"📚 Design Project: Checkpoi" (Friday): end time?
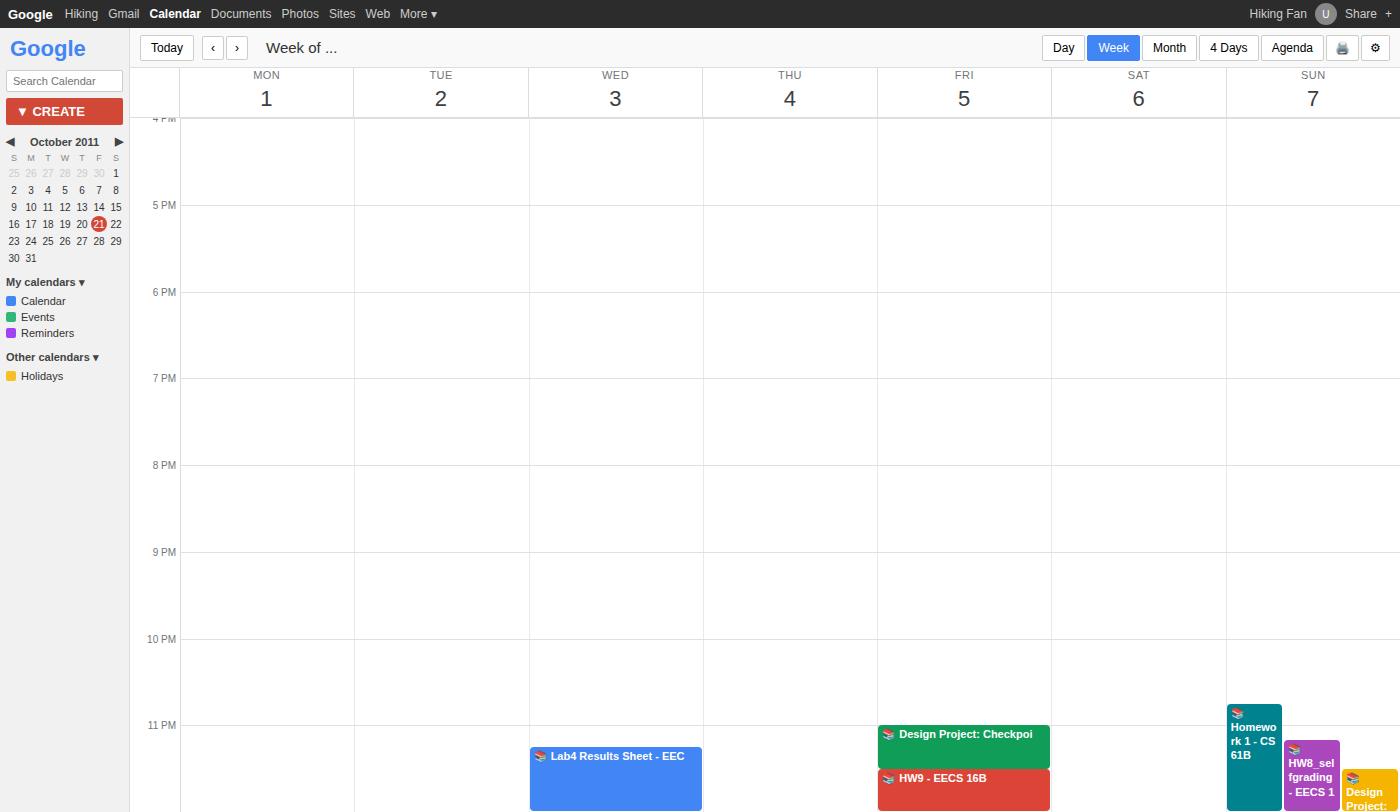
11:30 PM